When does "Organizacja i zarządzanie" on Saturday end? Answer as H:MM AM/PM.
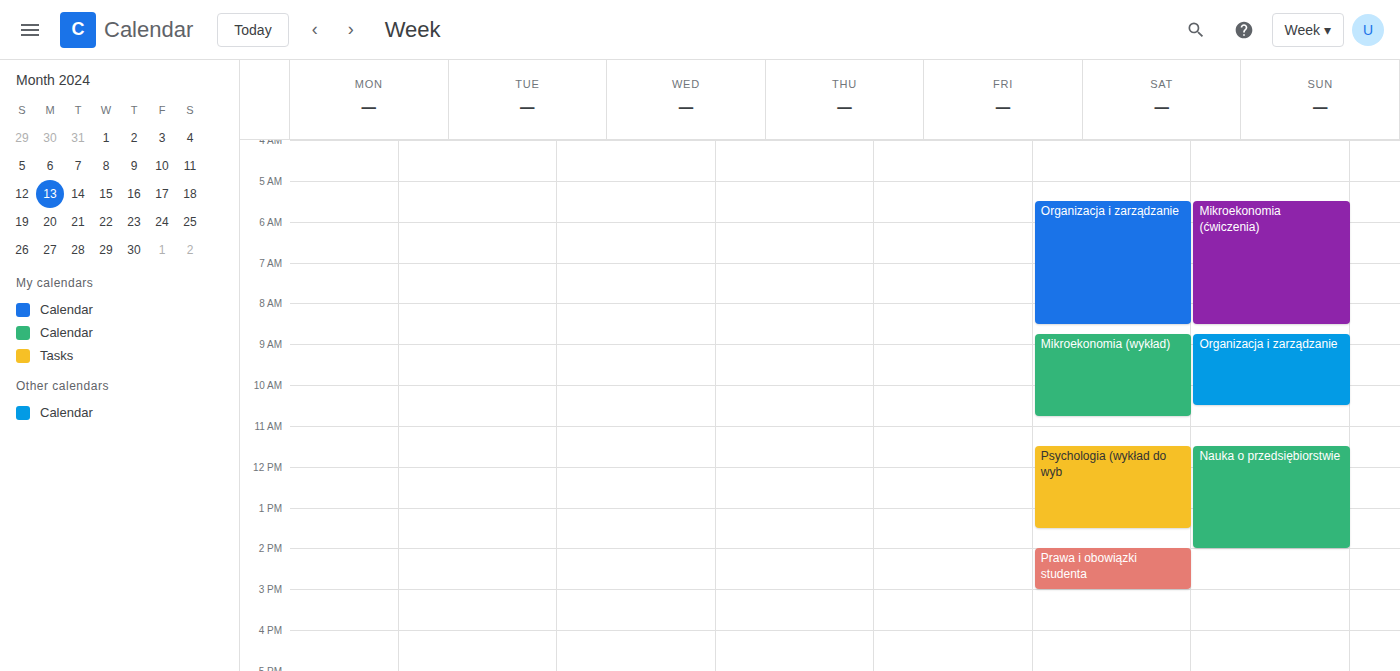
8:30 AM